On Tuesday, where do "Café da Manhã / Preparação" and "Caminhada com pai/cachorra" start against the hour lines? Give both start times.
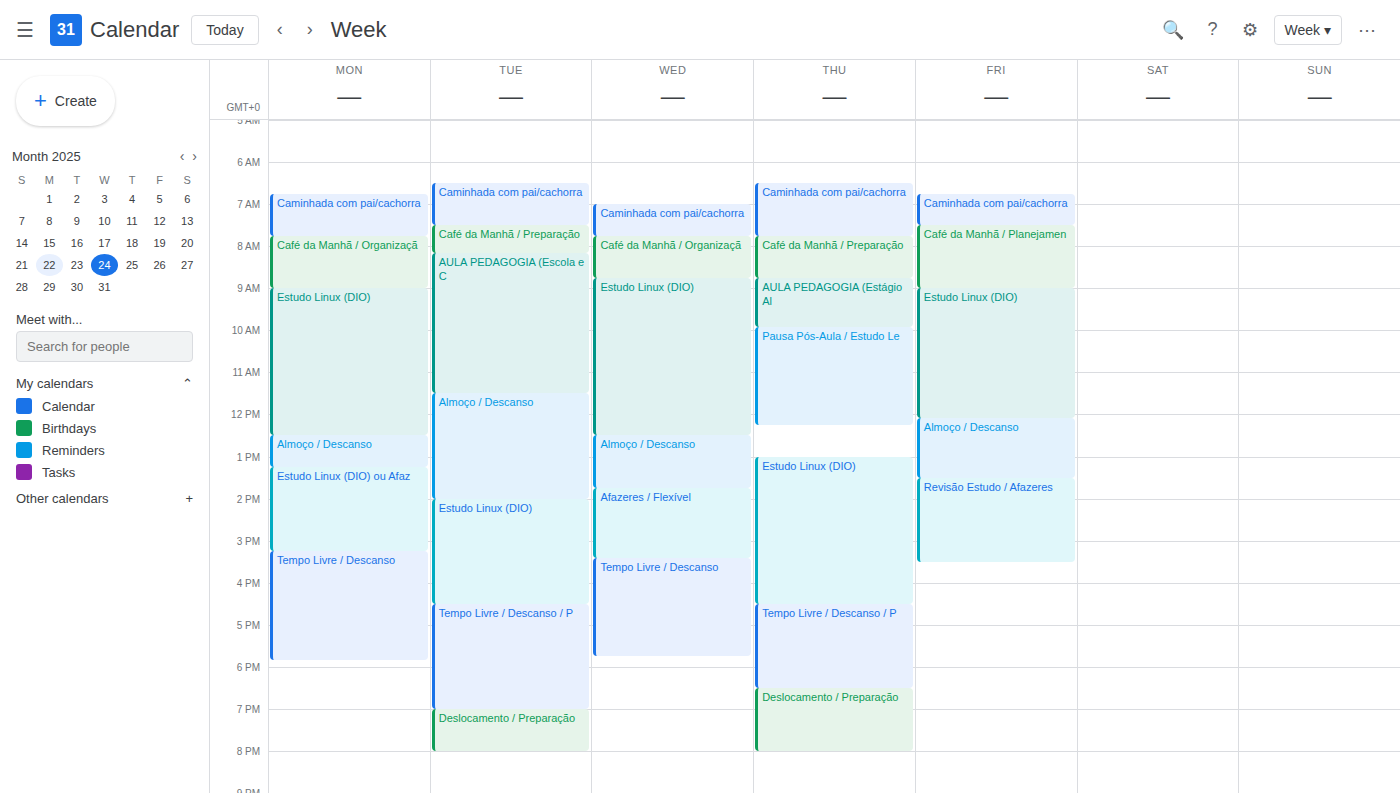
"Café da Manhã / Preparação": 7:30 AM, halfway between the 7 AM and 8 AM lines. "Caminhada com pai/cachorra": 6:30 AM, halfway between the 6 AM and 7 AM lines.